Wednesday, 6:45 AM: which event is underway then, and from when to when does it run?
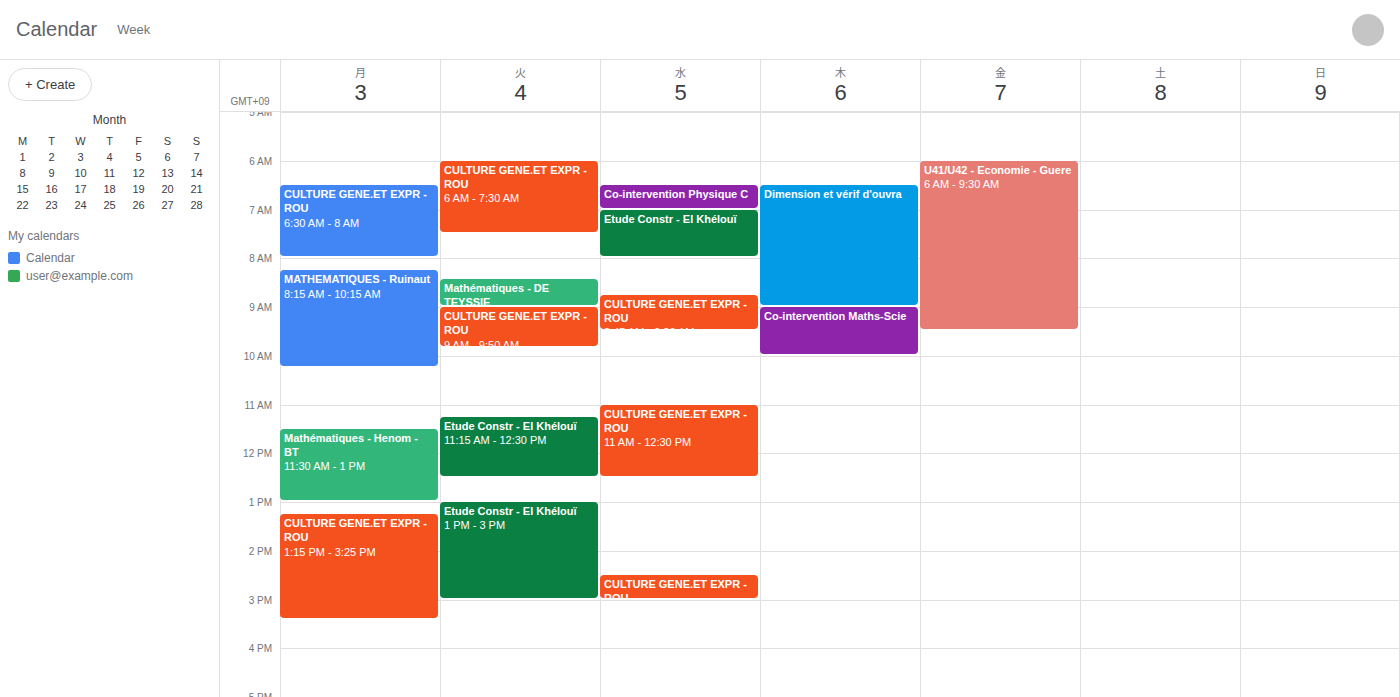
"Co-intervention Physique C", 6:30 AM to 7:00 AM